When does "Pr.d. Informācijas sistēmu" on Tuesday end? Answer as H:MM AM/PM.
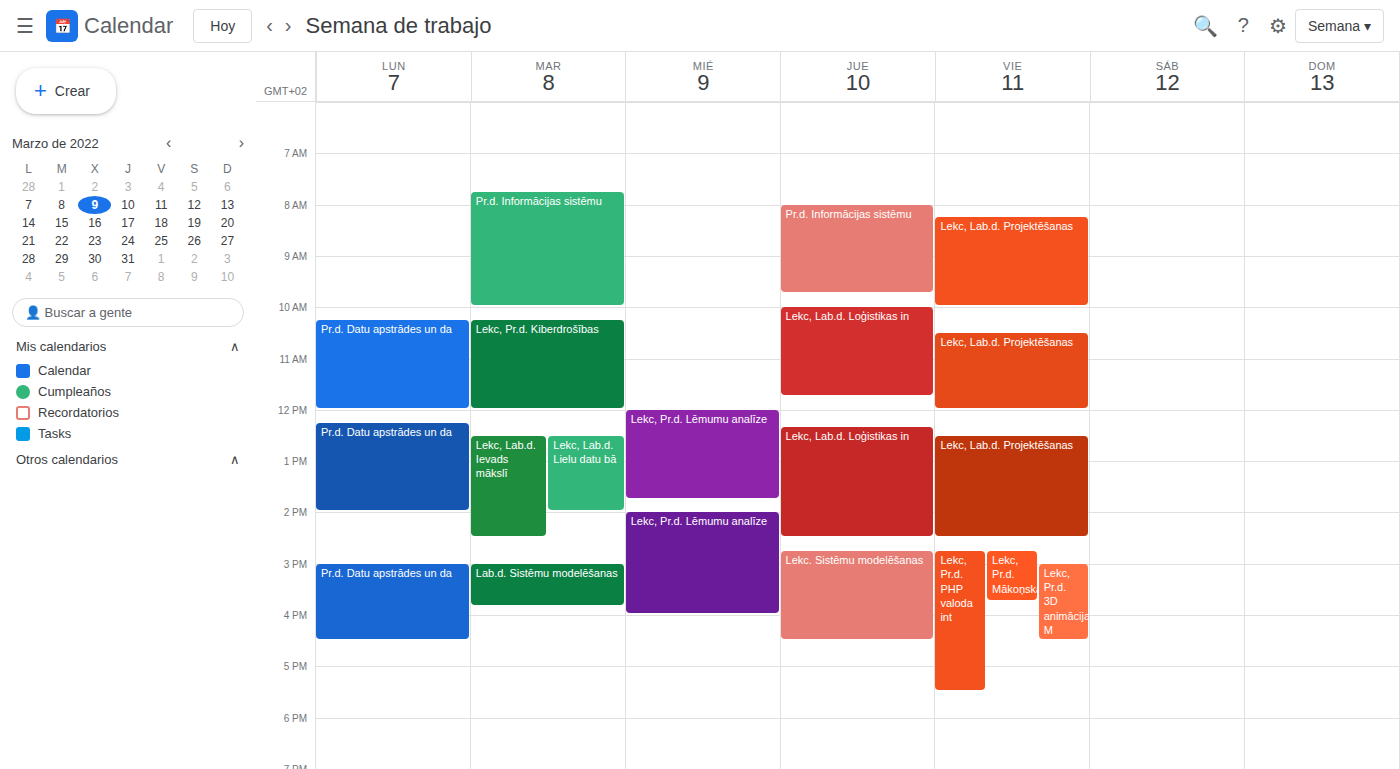
10:00 AM